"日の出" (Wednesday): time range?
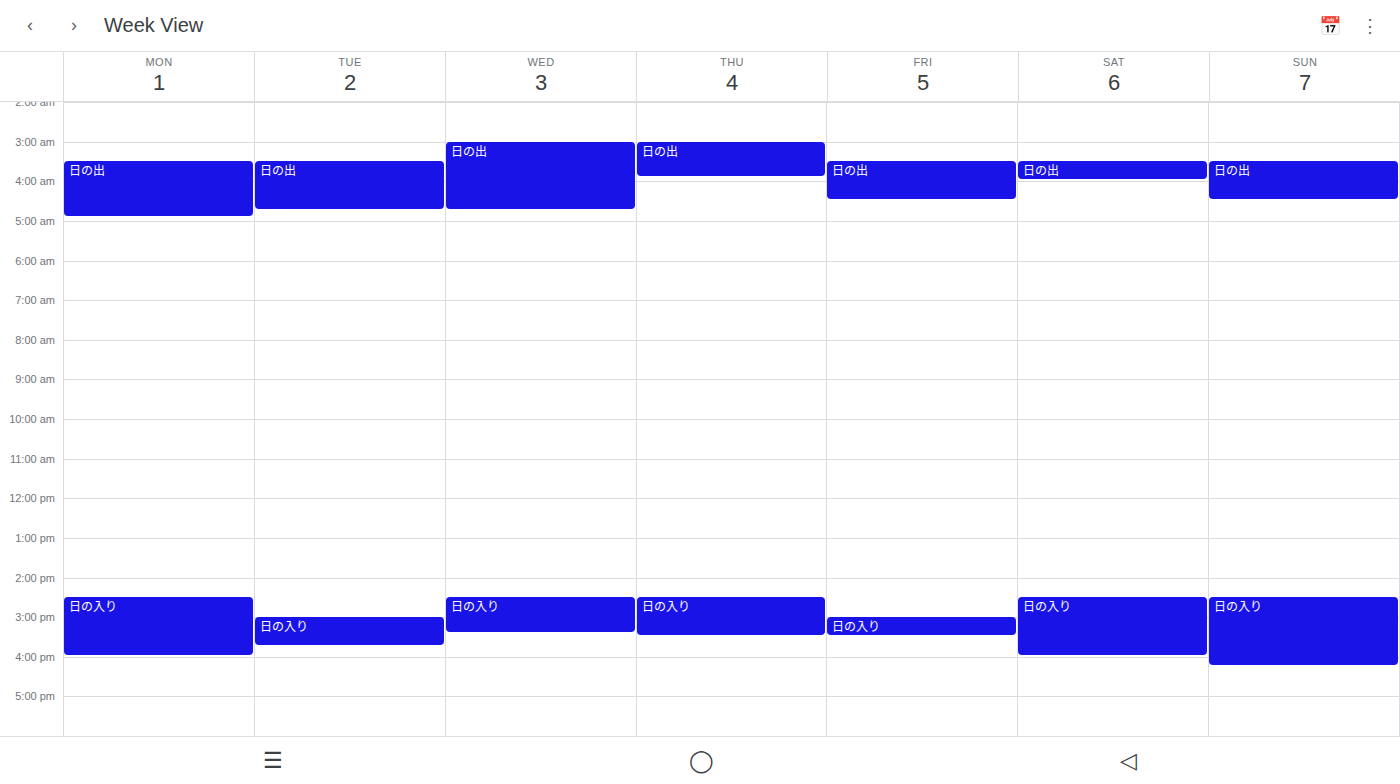
3:00 AM to 4:45 AM